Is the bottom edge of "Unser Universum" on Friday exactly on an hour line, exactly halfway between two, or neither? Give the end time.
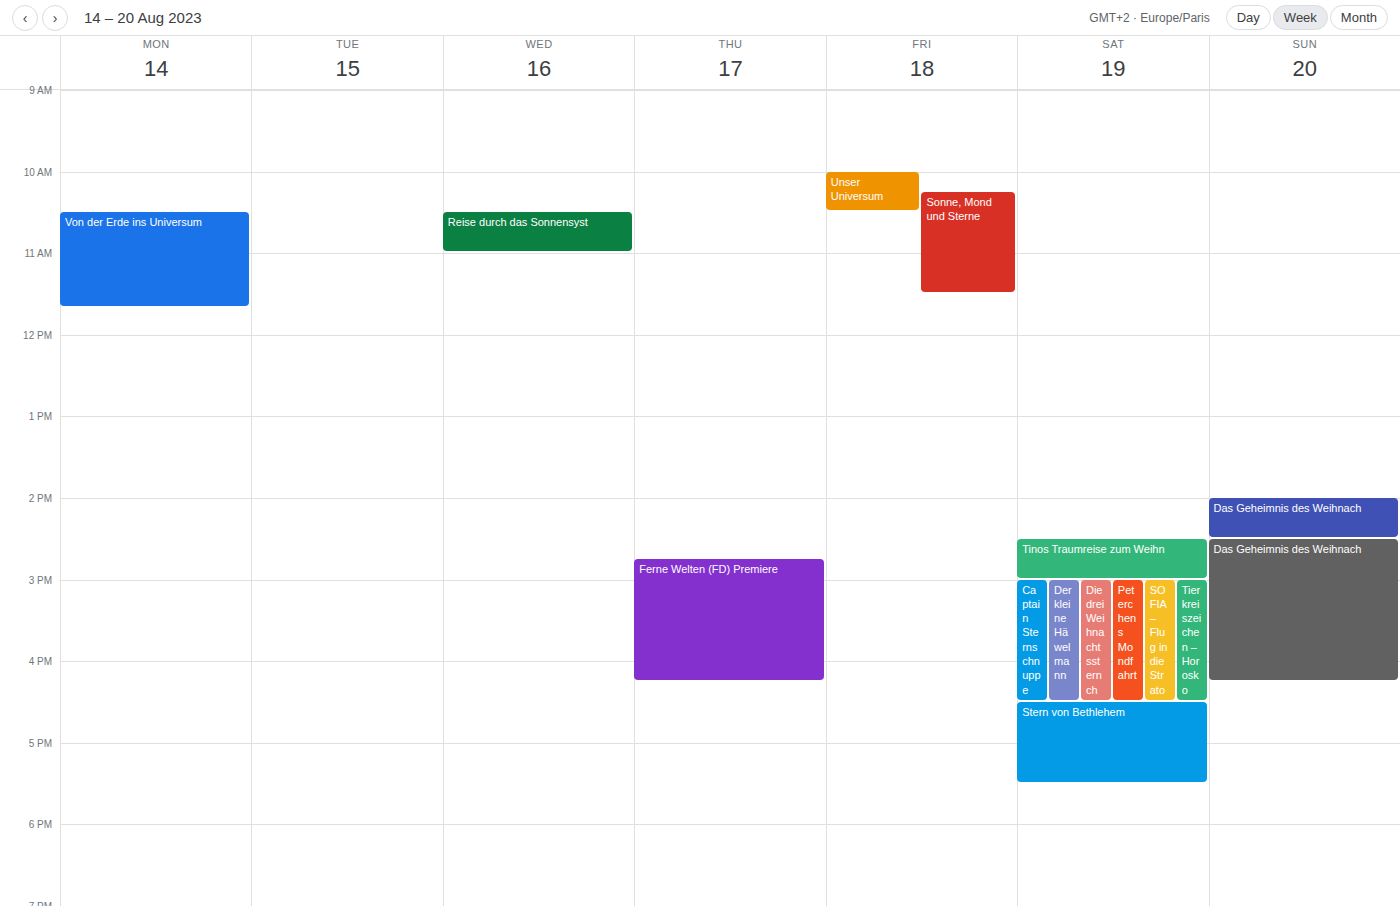
10:30 AM -- halfway between the 10 AM and 11 AM lines.